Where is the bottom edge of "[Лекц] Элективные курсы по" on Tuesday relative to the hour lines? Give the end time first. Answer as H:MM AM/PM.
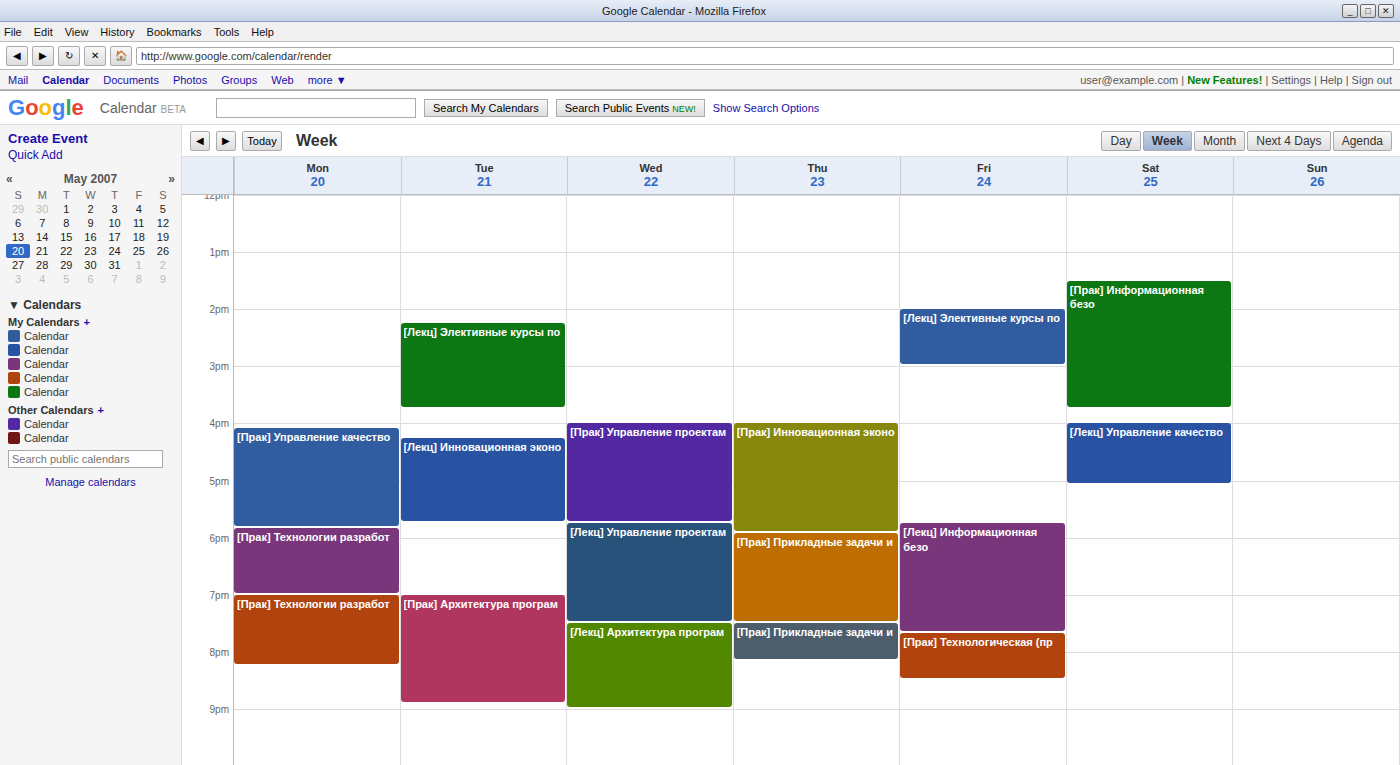
3:45 PM -- neither: three quarters of the way from the 3 PM line to the 4 PM line.